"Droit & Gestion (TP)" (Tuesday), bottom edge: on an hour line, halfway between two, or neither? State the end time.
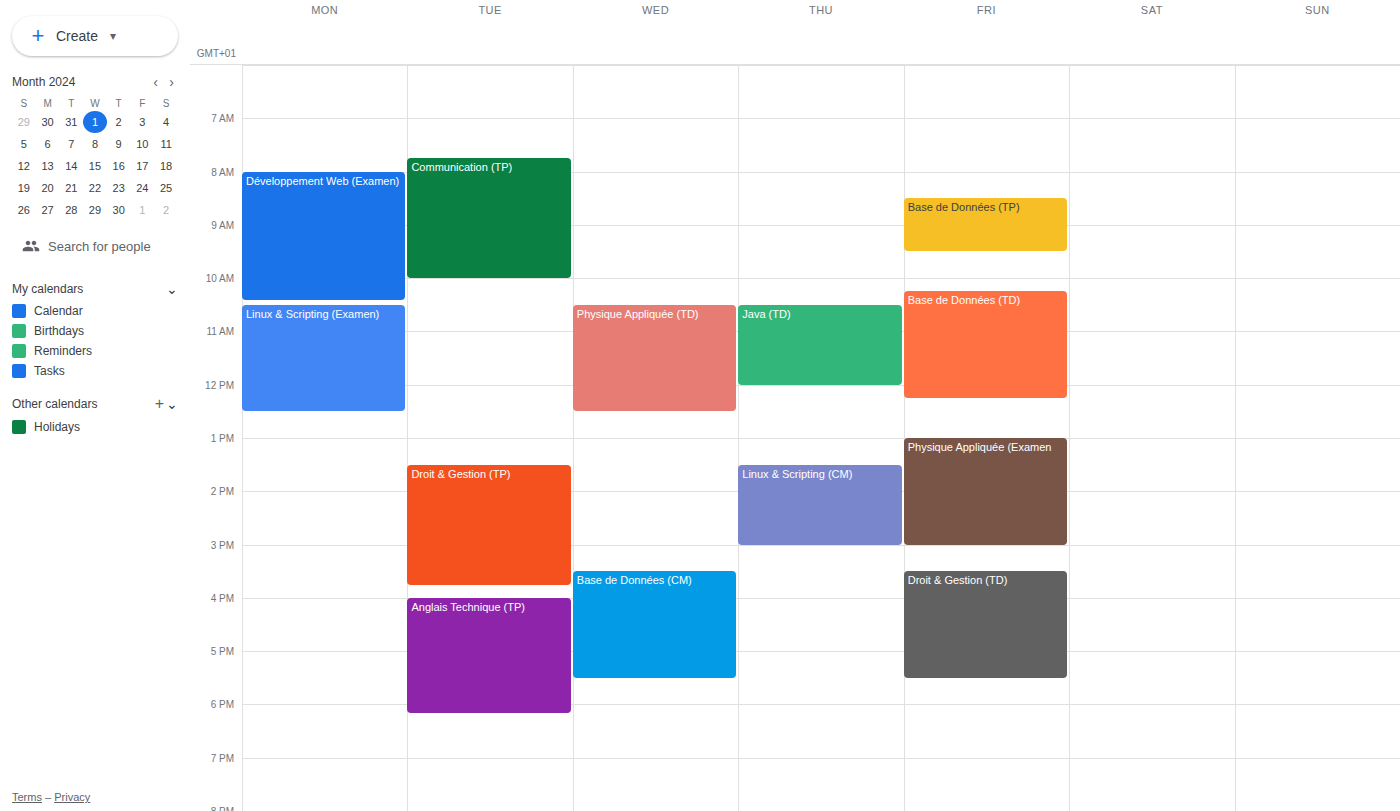
3:45 PM -- neither: three quarters of the way from the 3 PM line to the 4 PM line.